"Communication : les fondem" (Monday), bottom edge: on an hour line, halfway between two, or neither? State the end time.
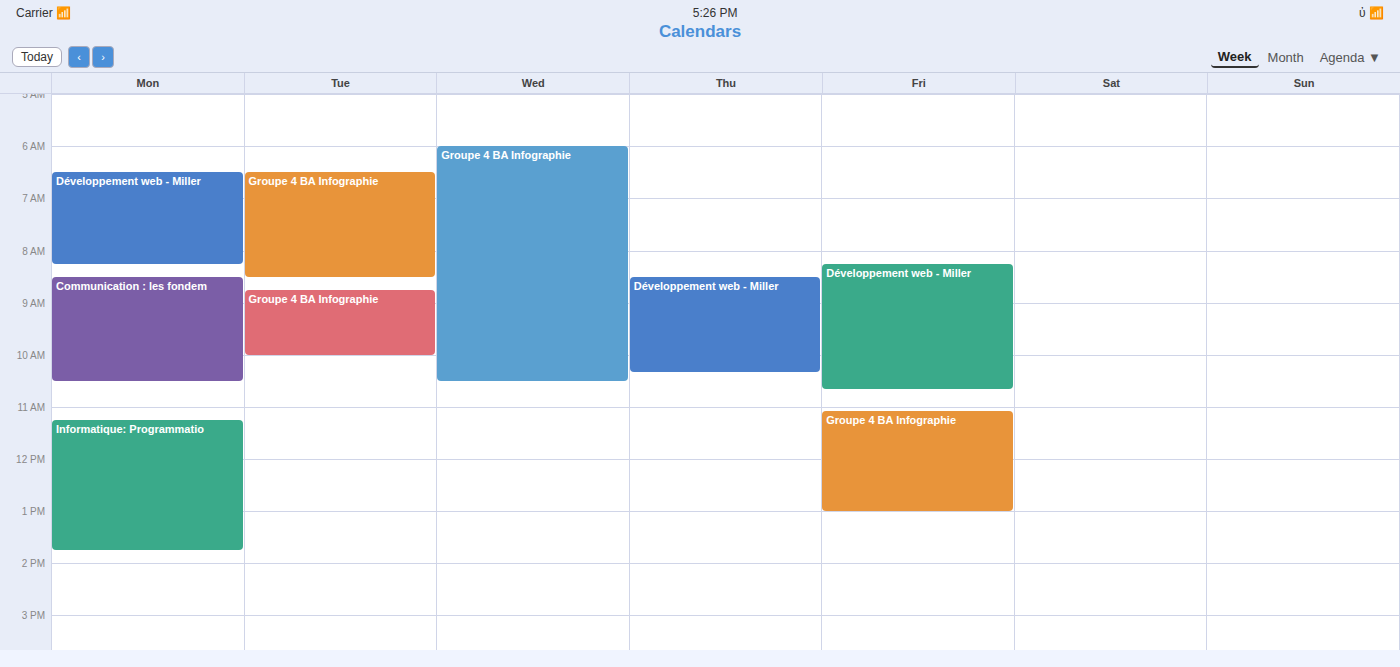
10:30 AM -- halfway between the 10 AM and 11 AM lines.